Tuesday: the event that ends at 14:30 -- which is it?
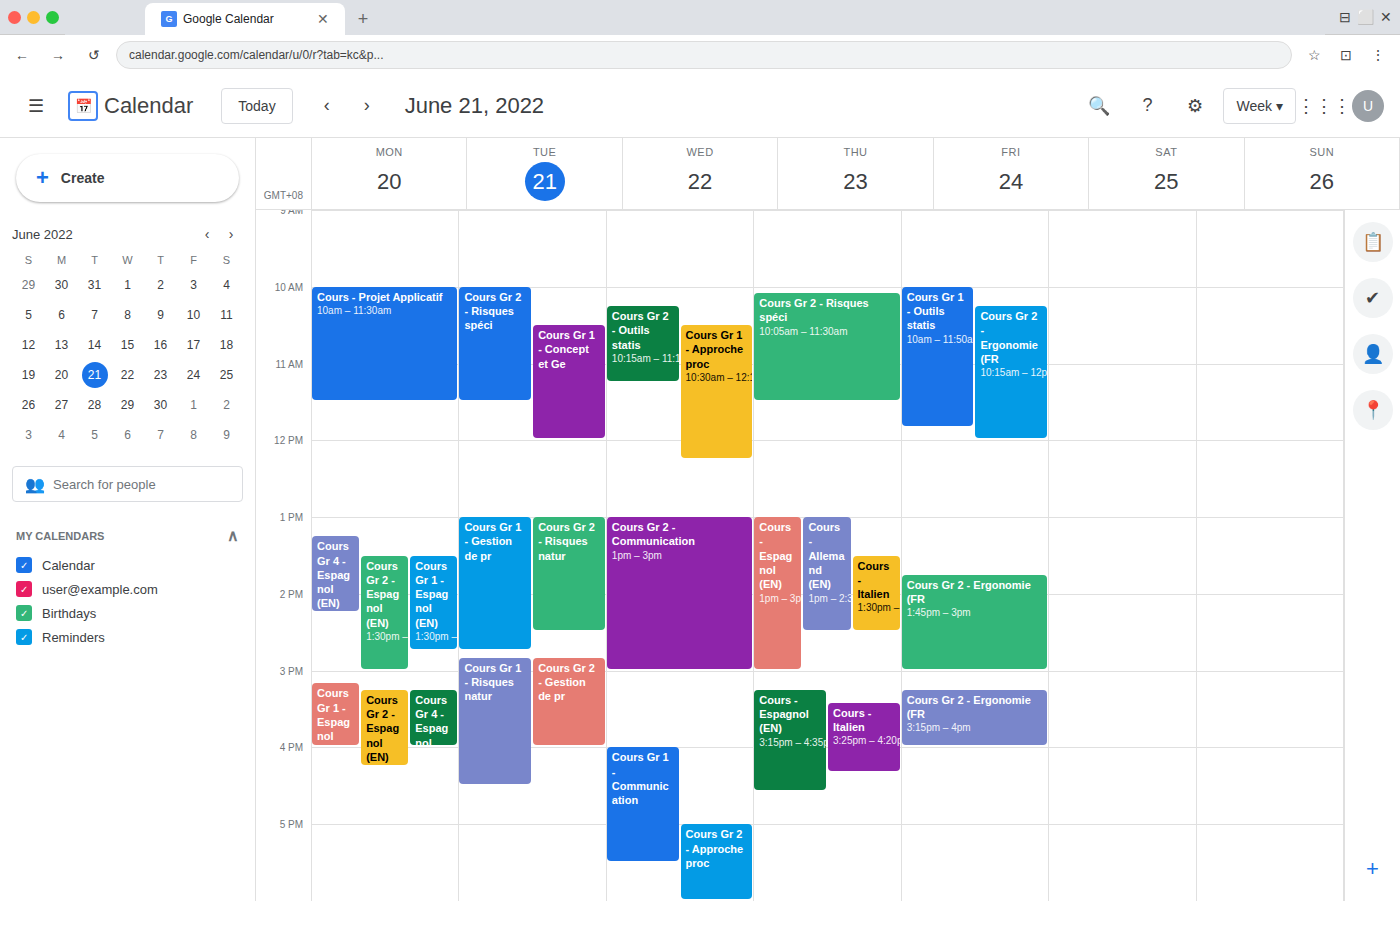
"Cours Gr 2 - Risques natur"